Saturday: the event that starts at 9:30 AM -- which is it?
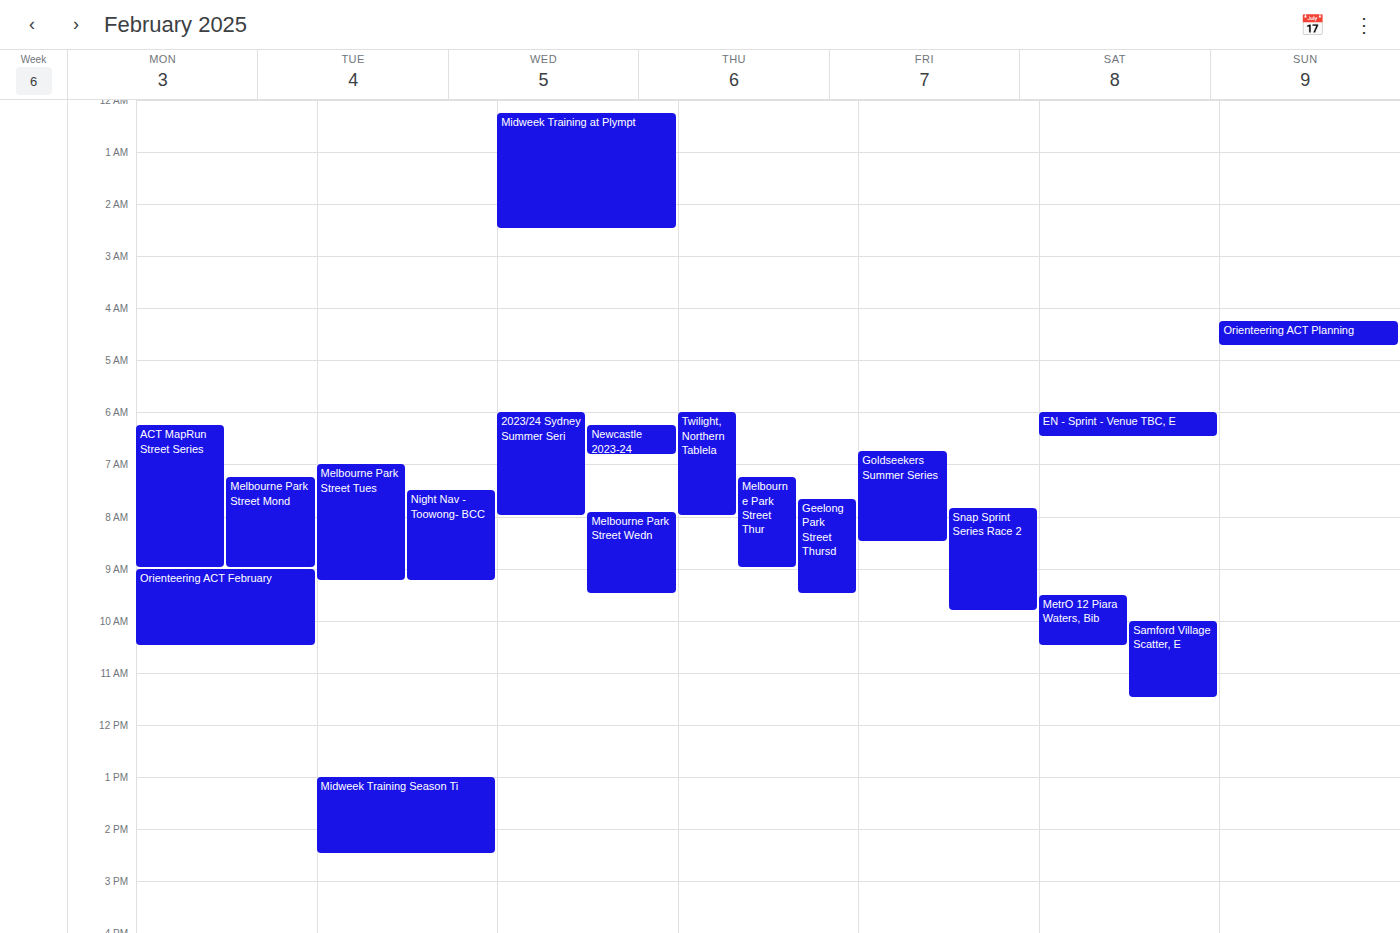
"MetrO 12 Piara Waters, Bib"